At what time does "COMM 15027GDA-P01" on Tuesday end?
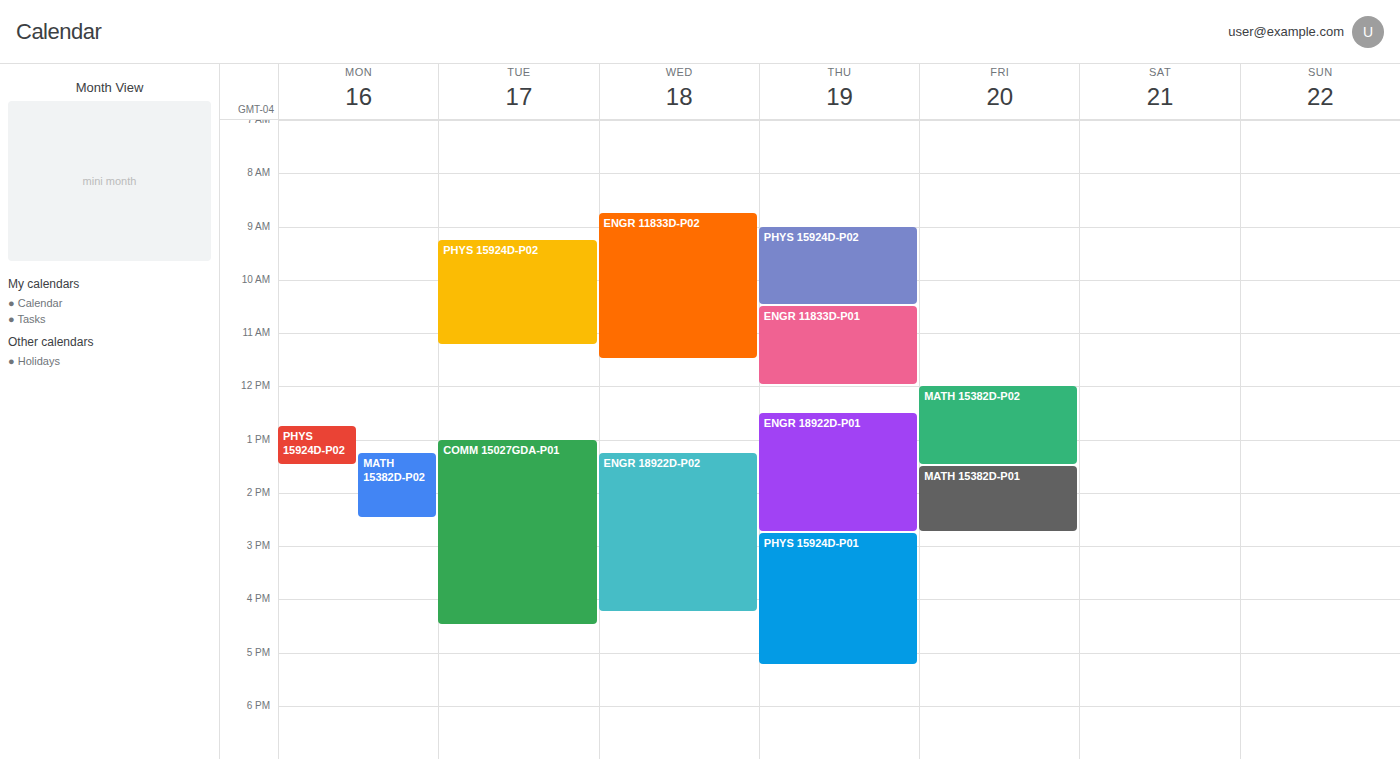
4:30 PM